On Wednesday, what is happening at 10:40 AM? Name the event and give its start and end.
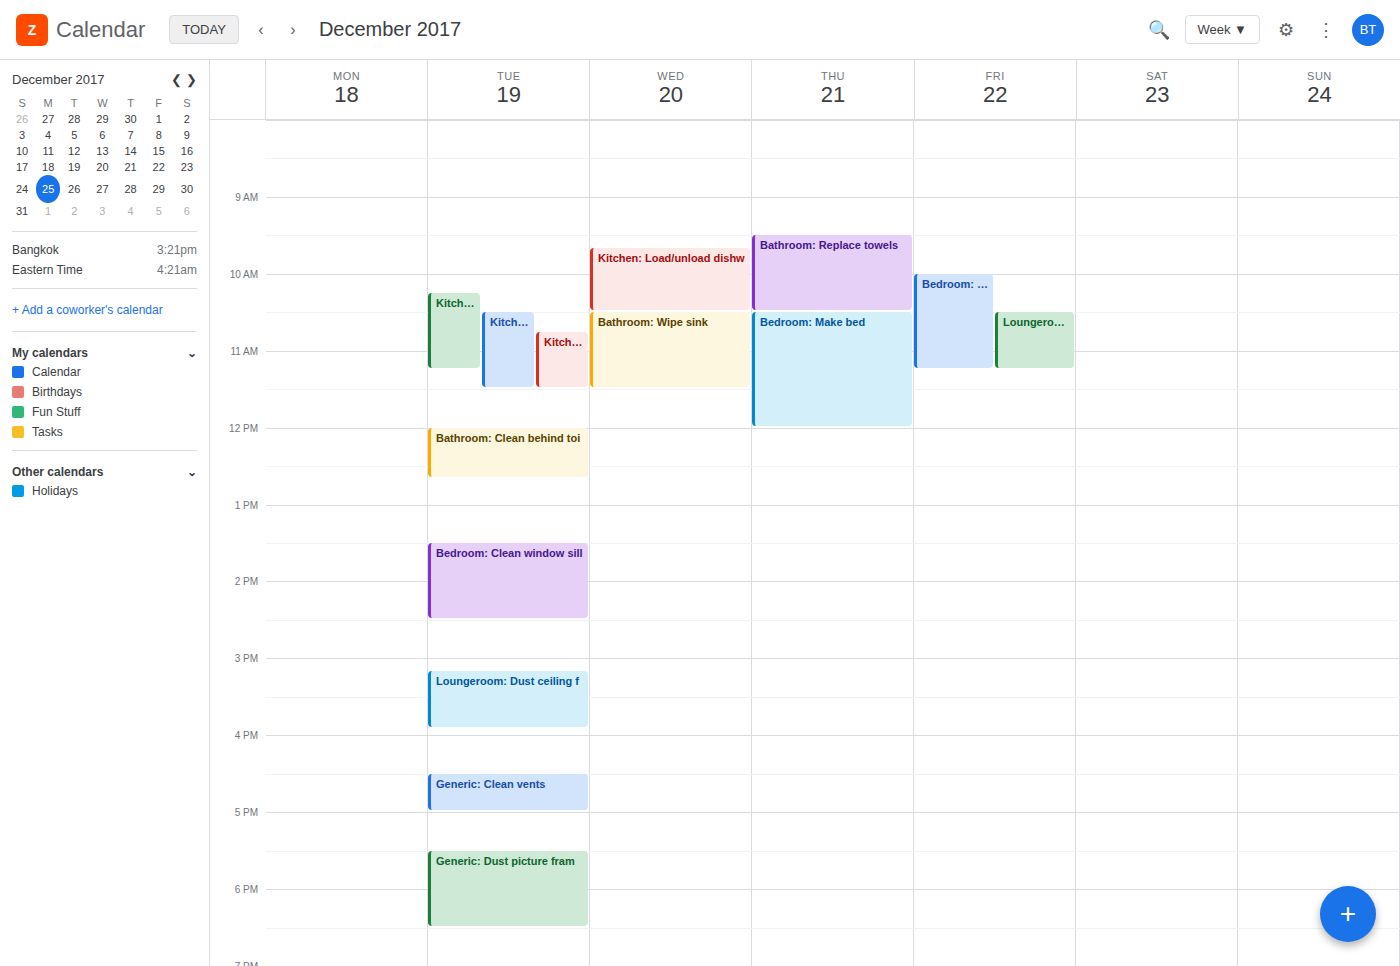
"Bathroom: Wipe sink", 10:30 AM to 11:30 AM